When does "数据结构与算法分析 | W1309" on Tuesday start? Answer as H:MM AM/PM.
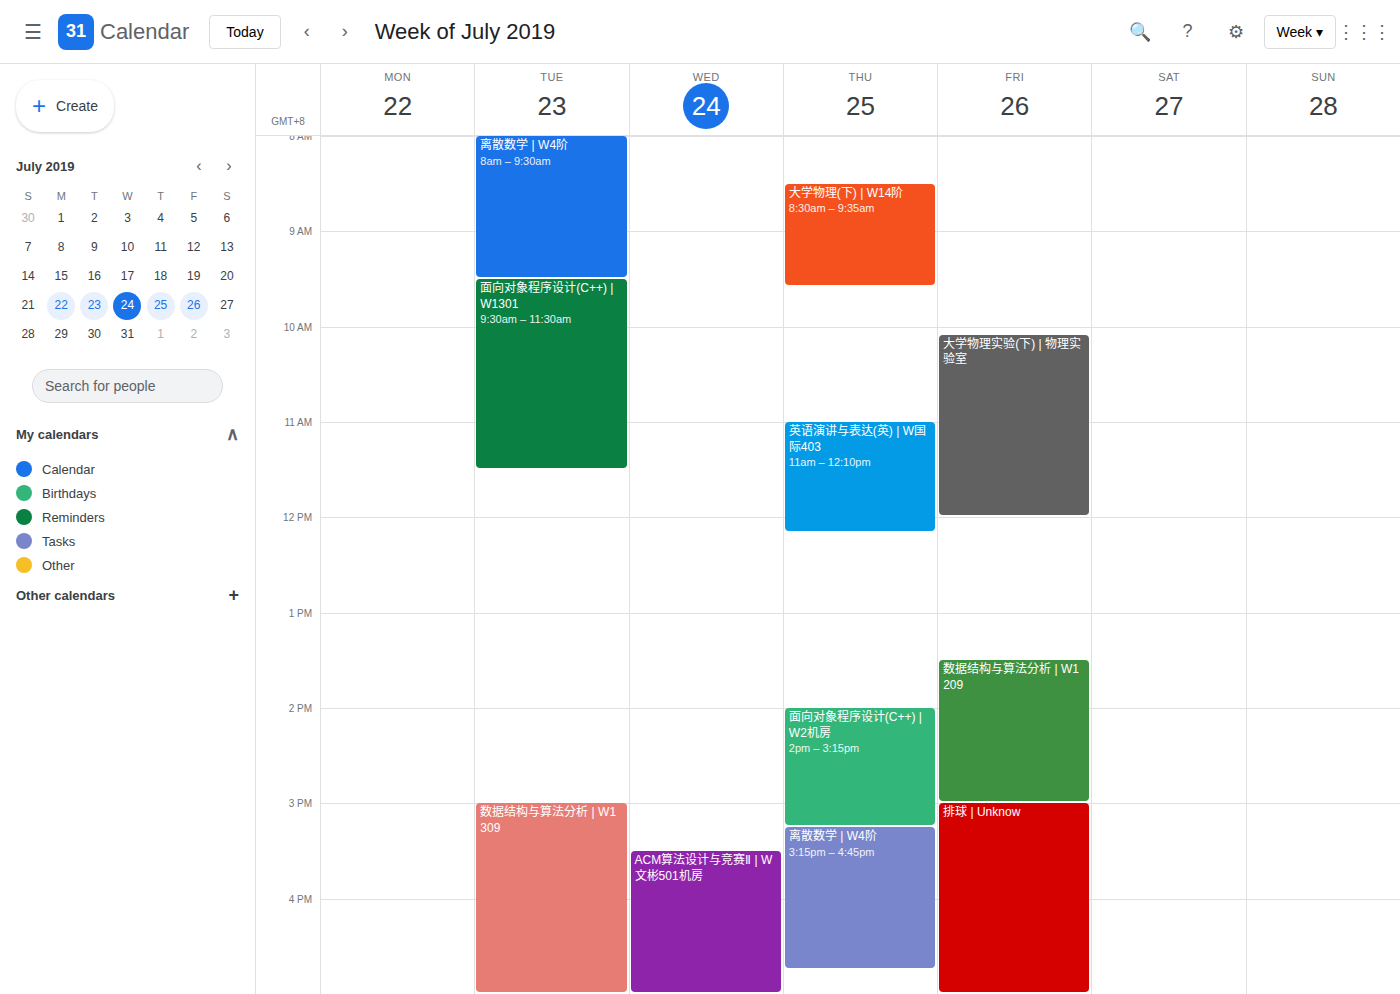
3:00 PM